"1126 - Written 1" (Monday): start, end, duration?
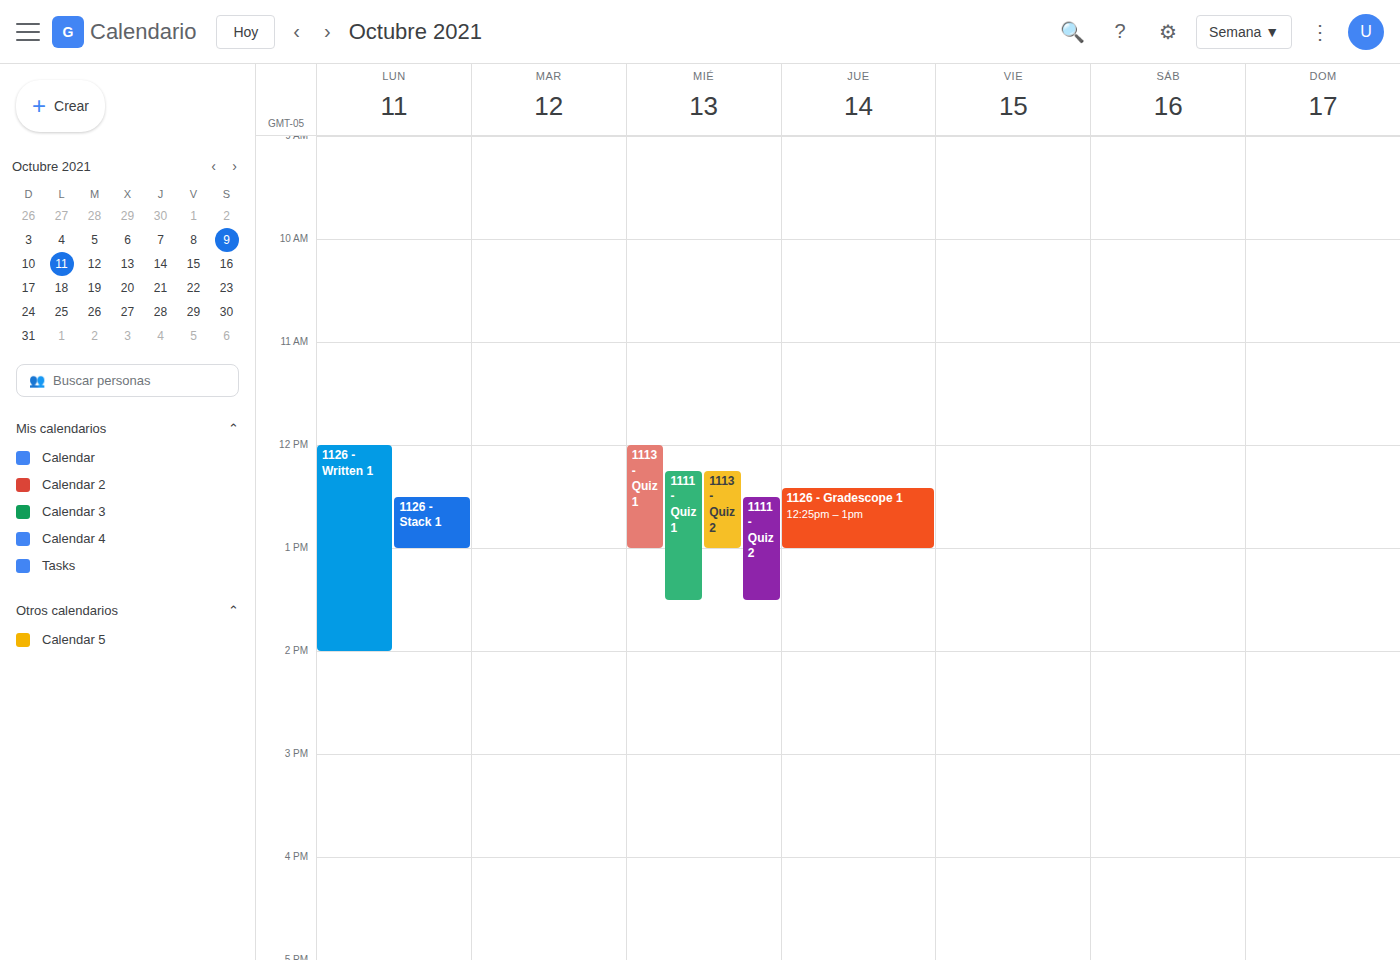
12:00 PM to 2:00 PM, 2 hours